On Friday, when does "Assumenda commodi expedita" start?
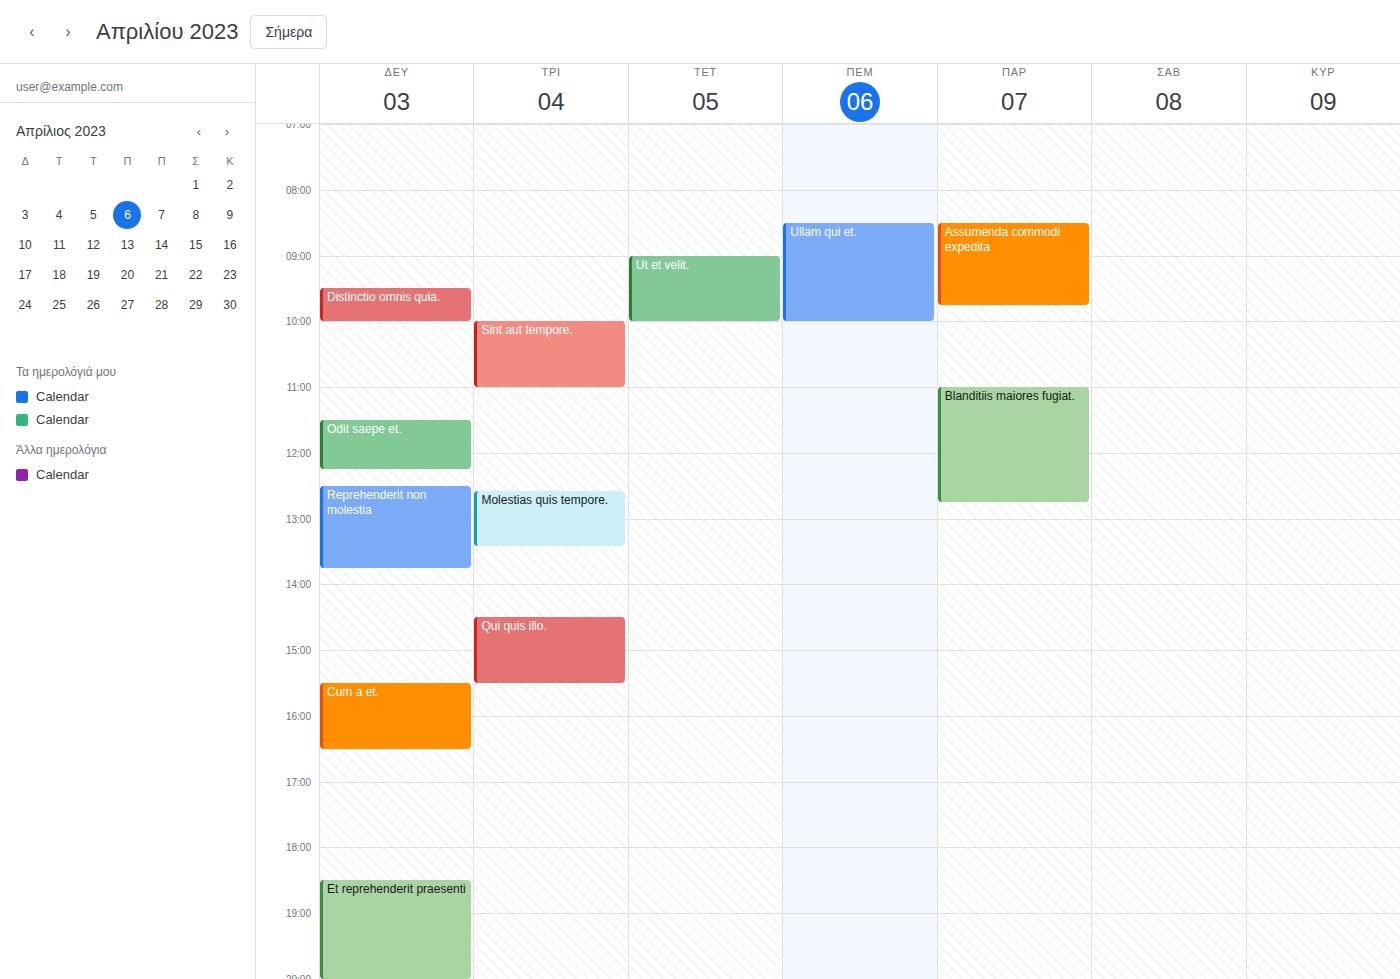
8:30 AM